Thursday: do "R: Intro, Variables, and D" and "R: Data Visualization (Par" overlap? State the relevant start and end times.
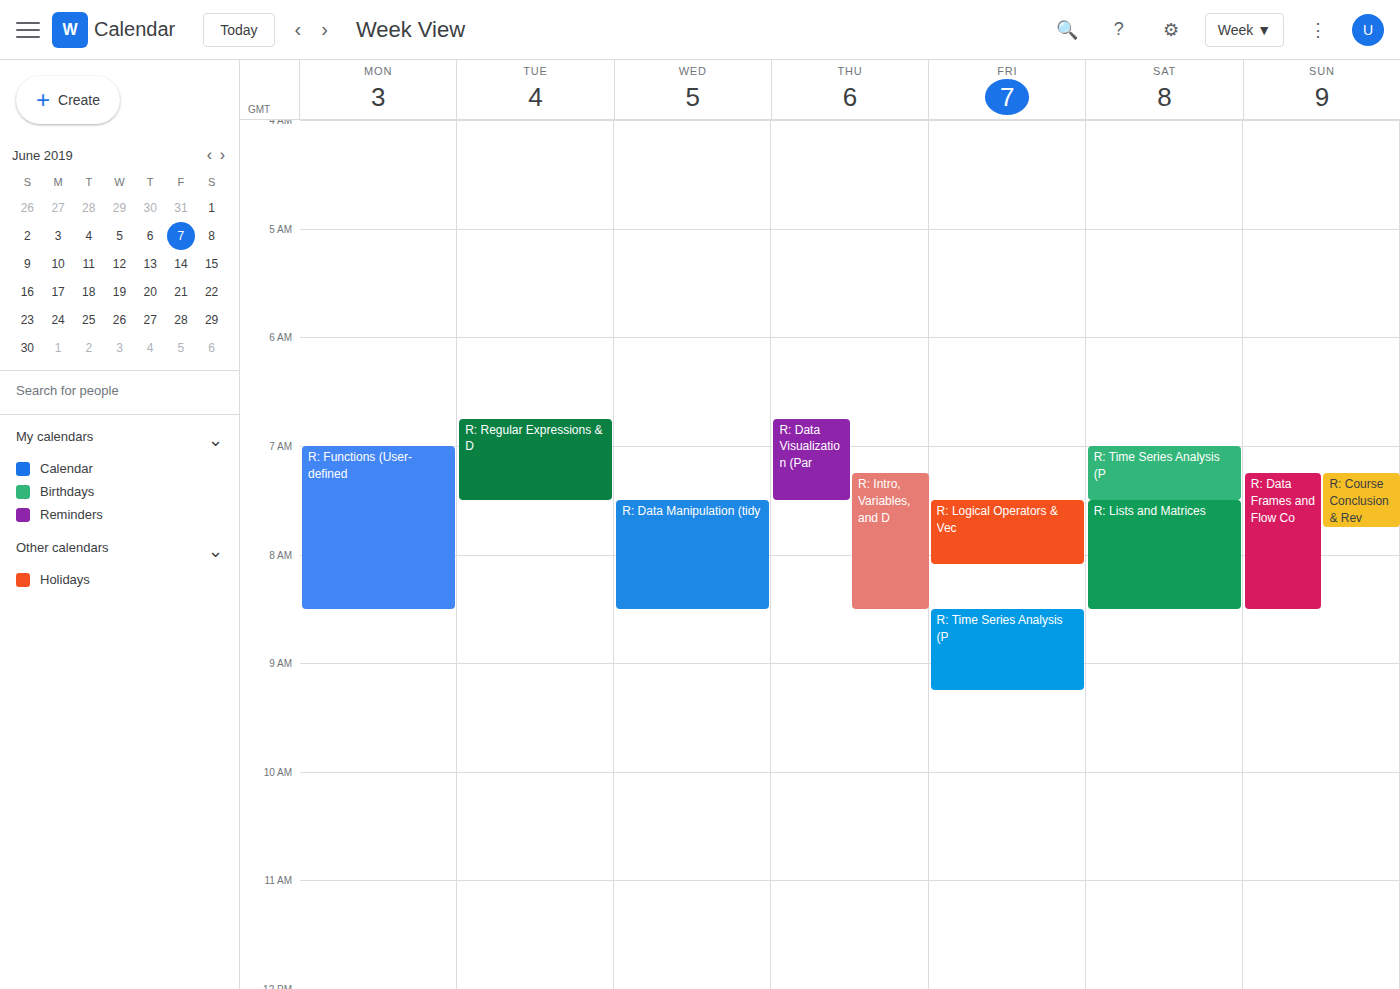
"R: Intro, Variables, and D" starts at 7:15 AM, before "R: Data Visualization (Par" ends at 7:30 AM -- they overlap.